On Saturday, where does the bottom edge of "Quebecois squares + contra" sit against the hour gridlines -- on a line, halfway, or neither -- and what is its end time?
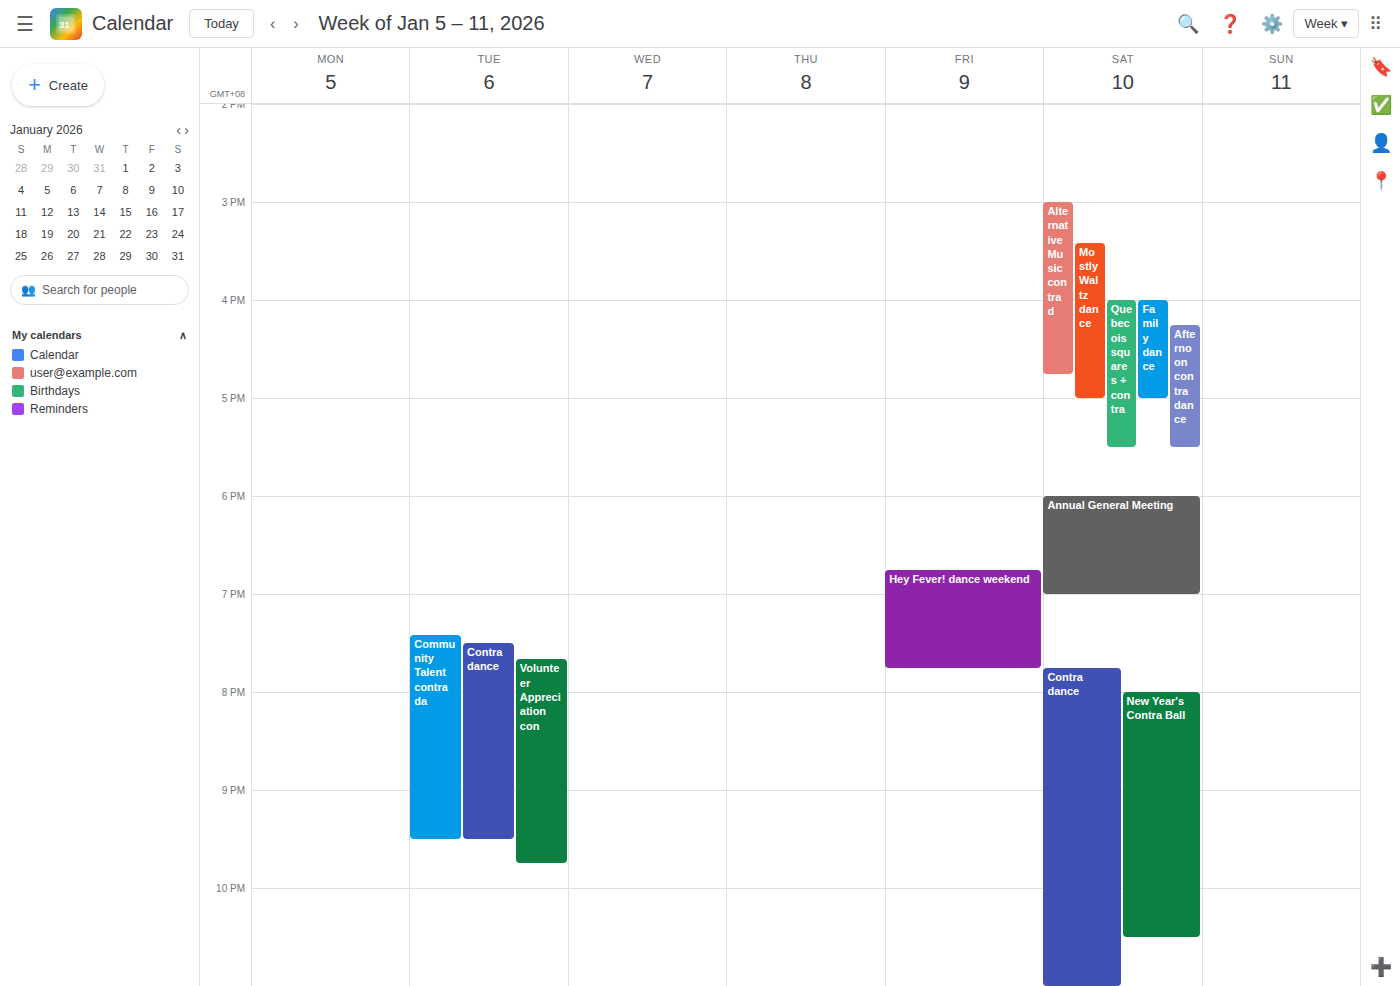
17:30 -- halfway between the 17:00 and 18:00 lines.